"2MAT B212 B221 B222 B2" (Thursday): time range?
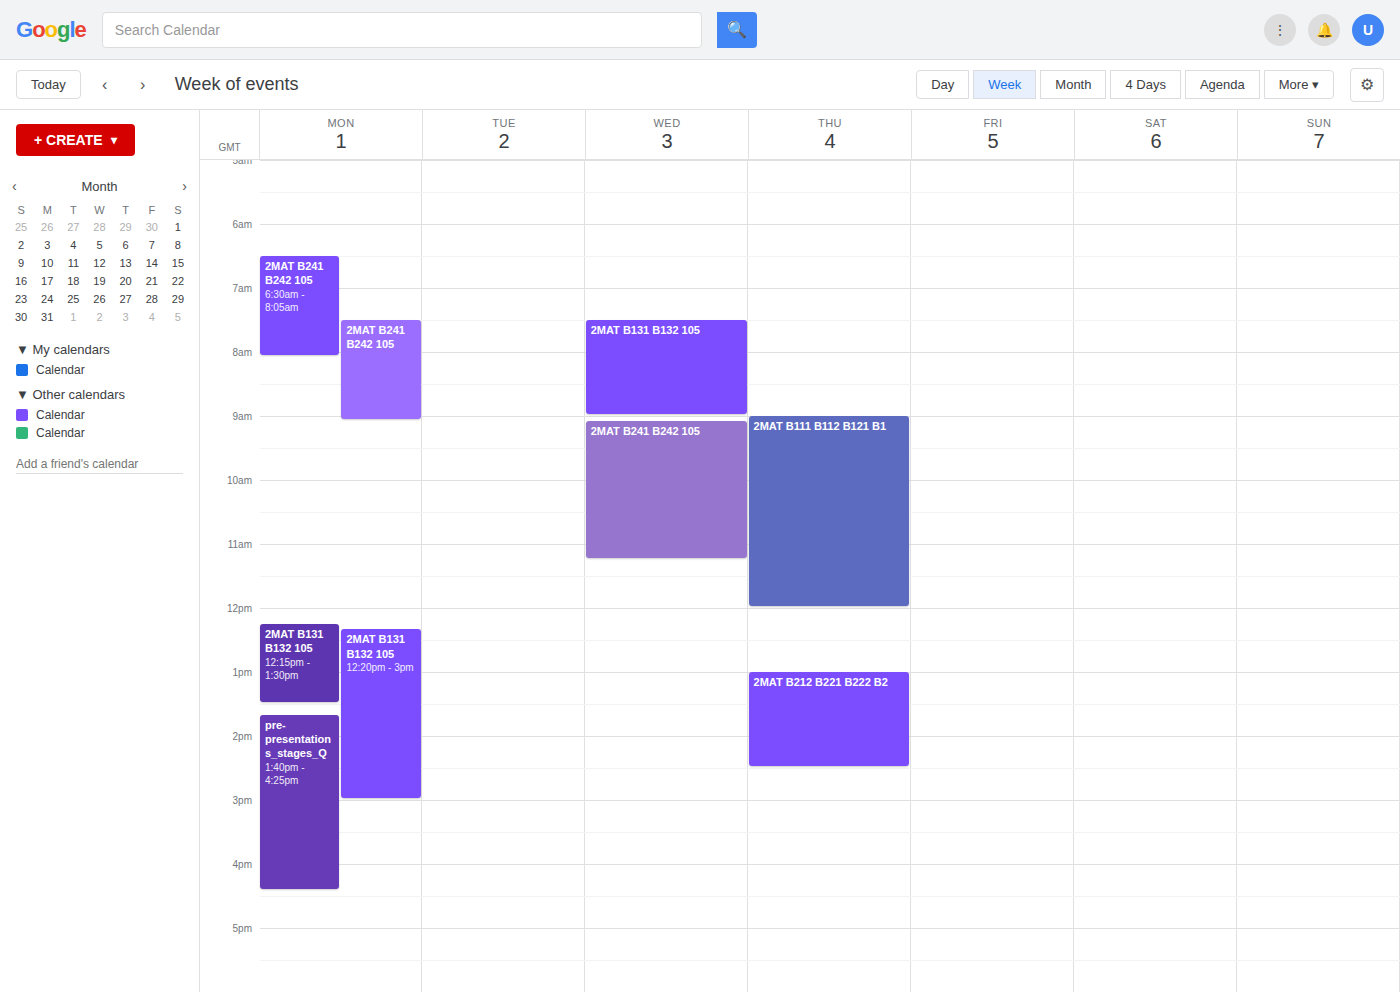
1:00 PM to 2:30 PM